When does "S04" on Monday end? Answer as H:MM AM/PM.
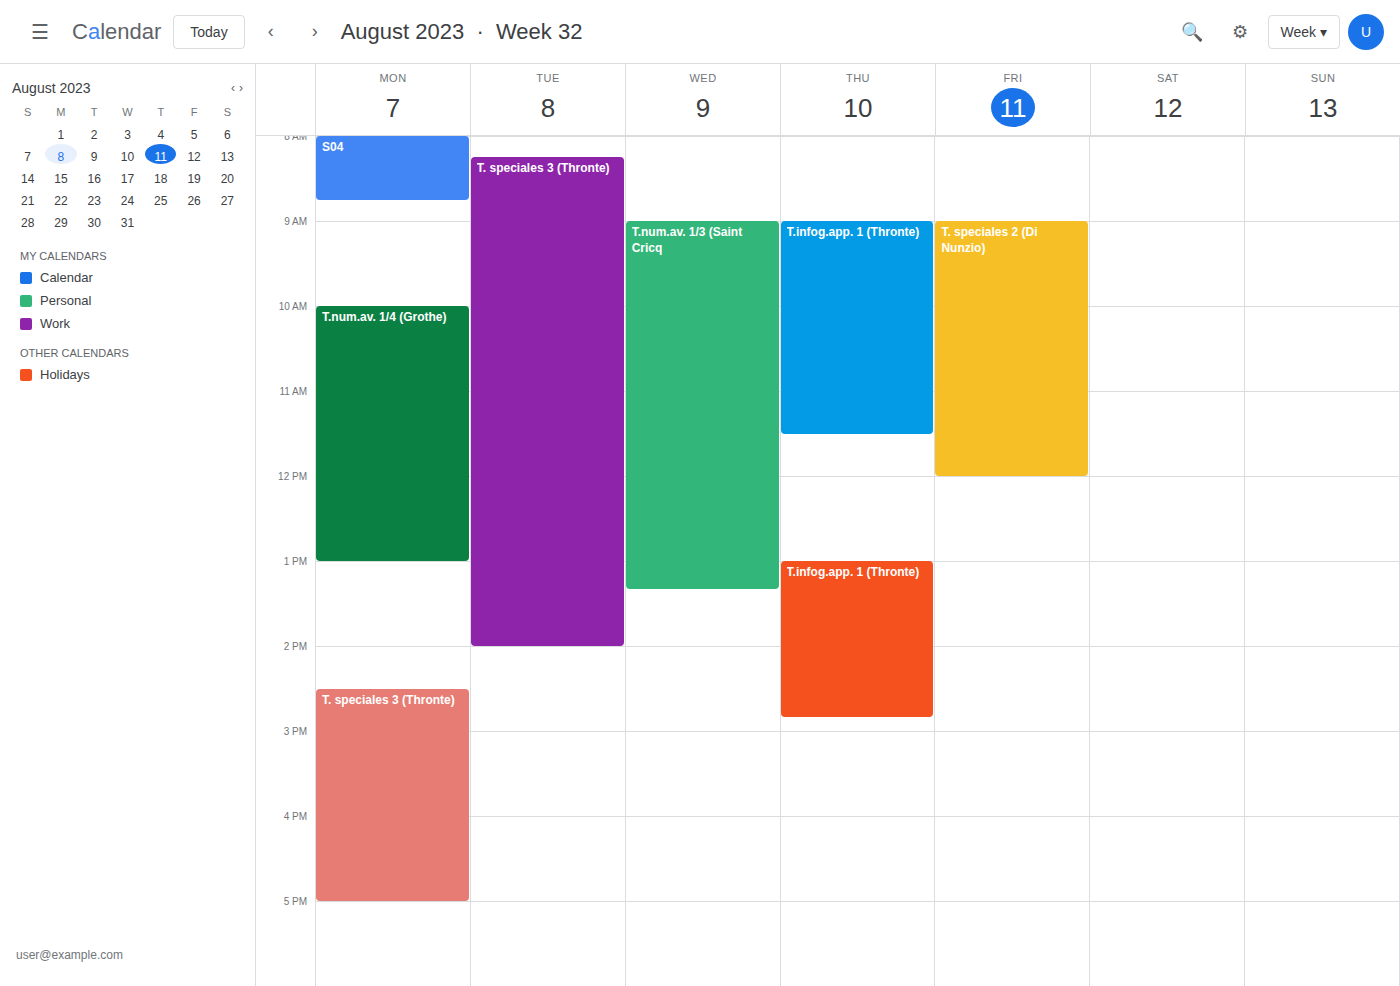
8:45 AM